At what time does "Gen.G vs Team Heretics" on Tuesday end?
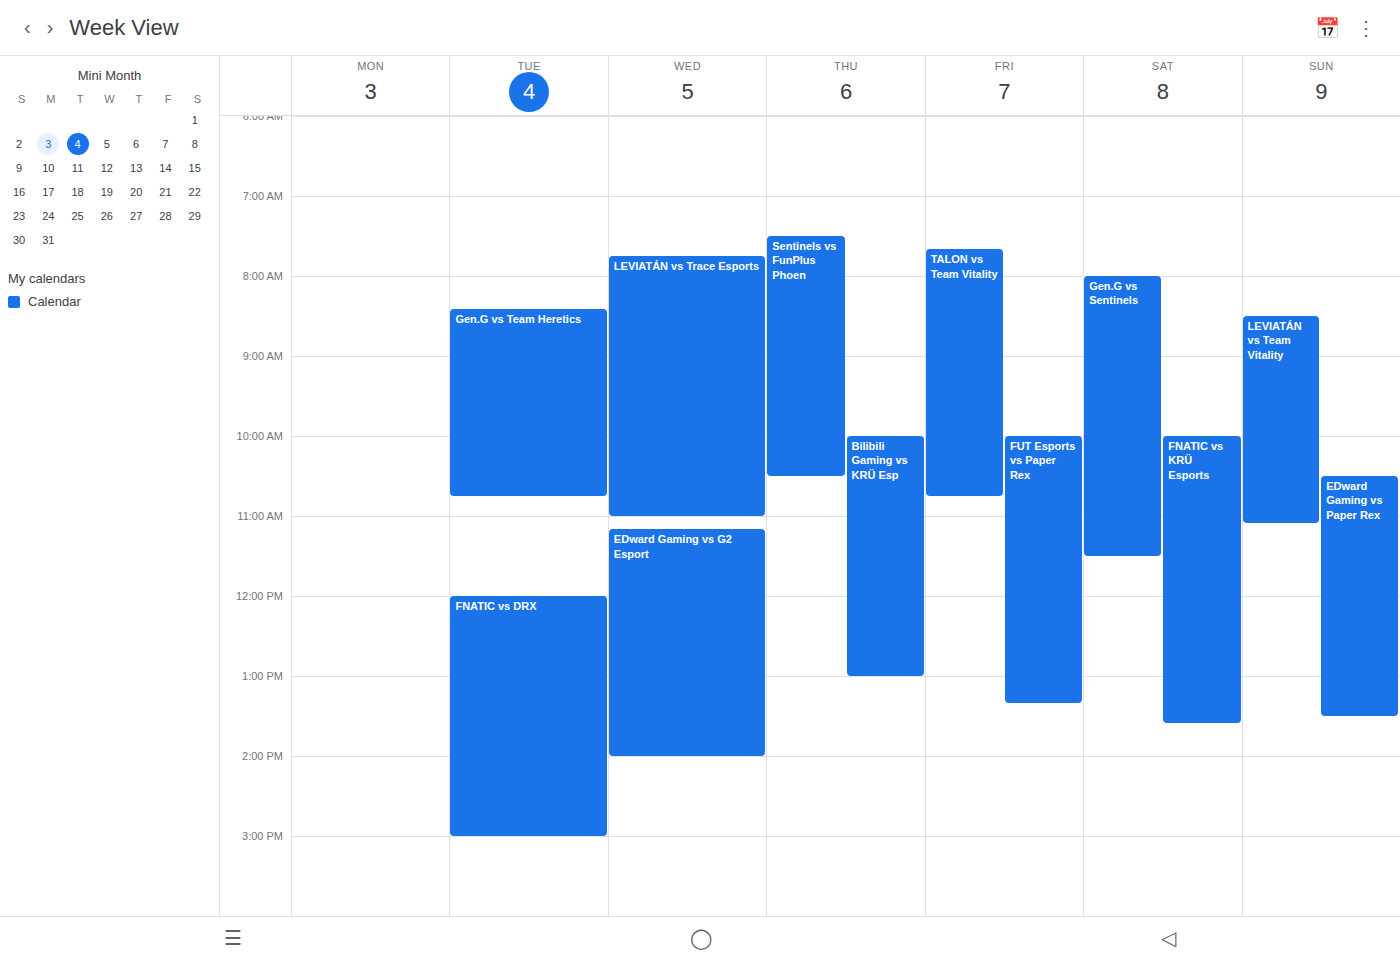
10:45 AM